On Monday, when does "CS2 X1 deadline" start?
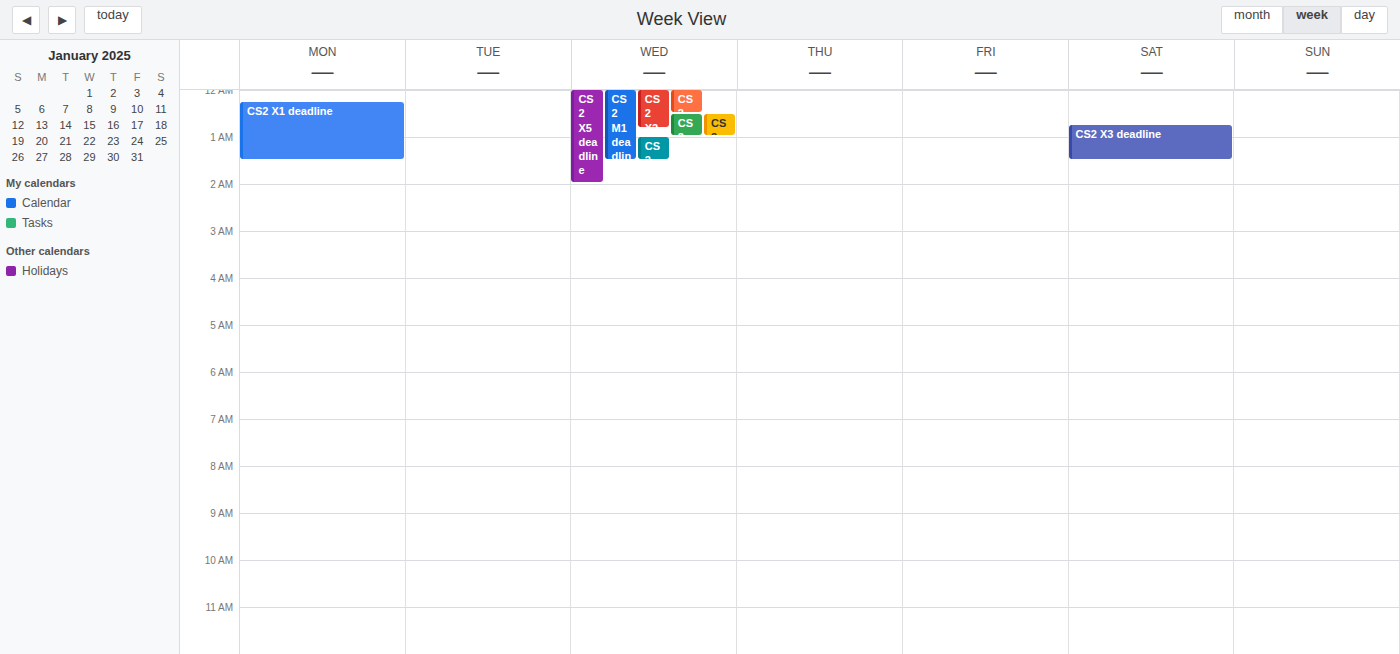
00:15